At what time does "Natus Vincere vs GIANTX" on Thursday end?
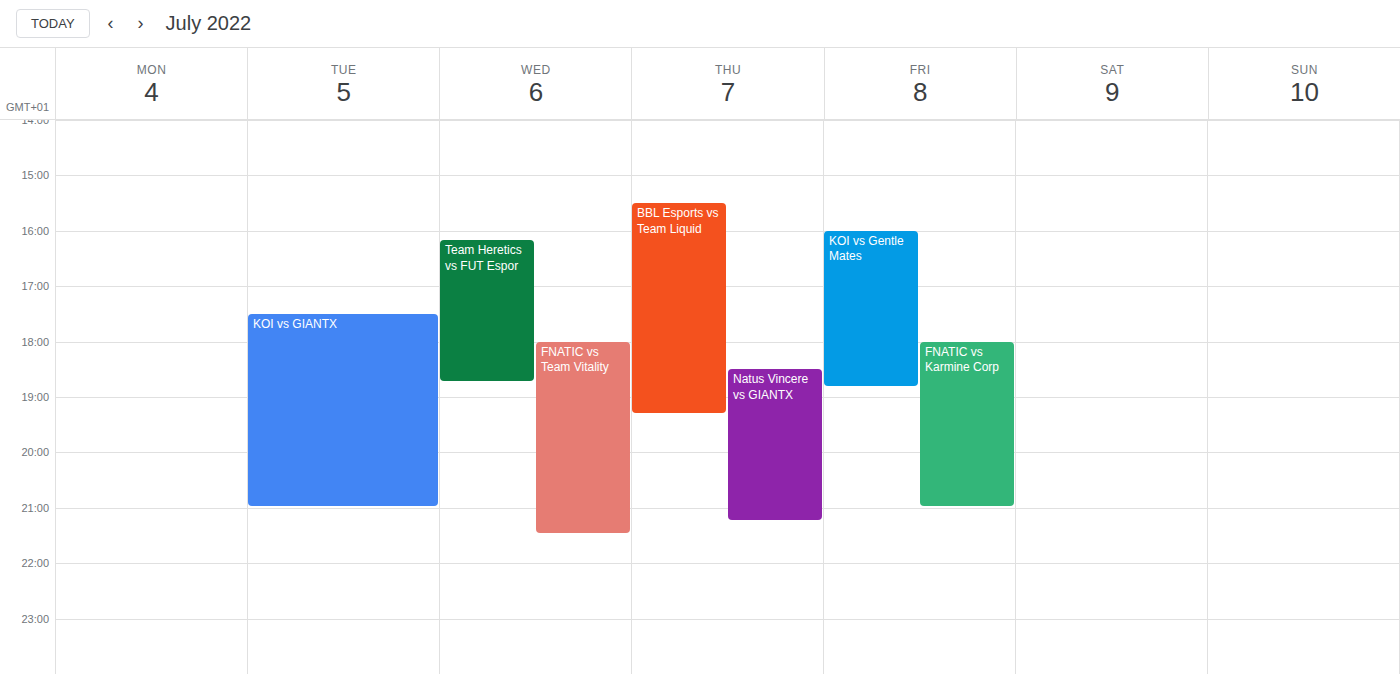
9:15 PM